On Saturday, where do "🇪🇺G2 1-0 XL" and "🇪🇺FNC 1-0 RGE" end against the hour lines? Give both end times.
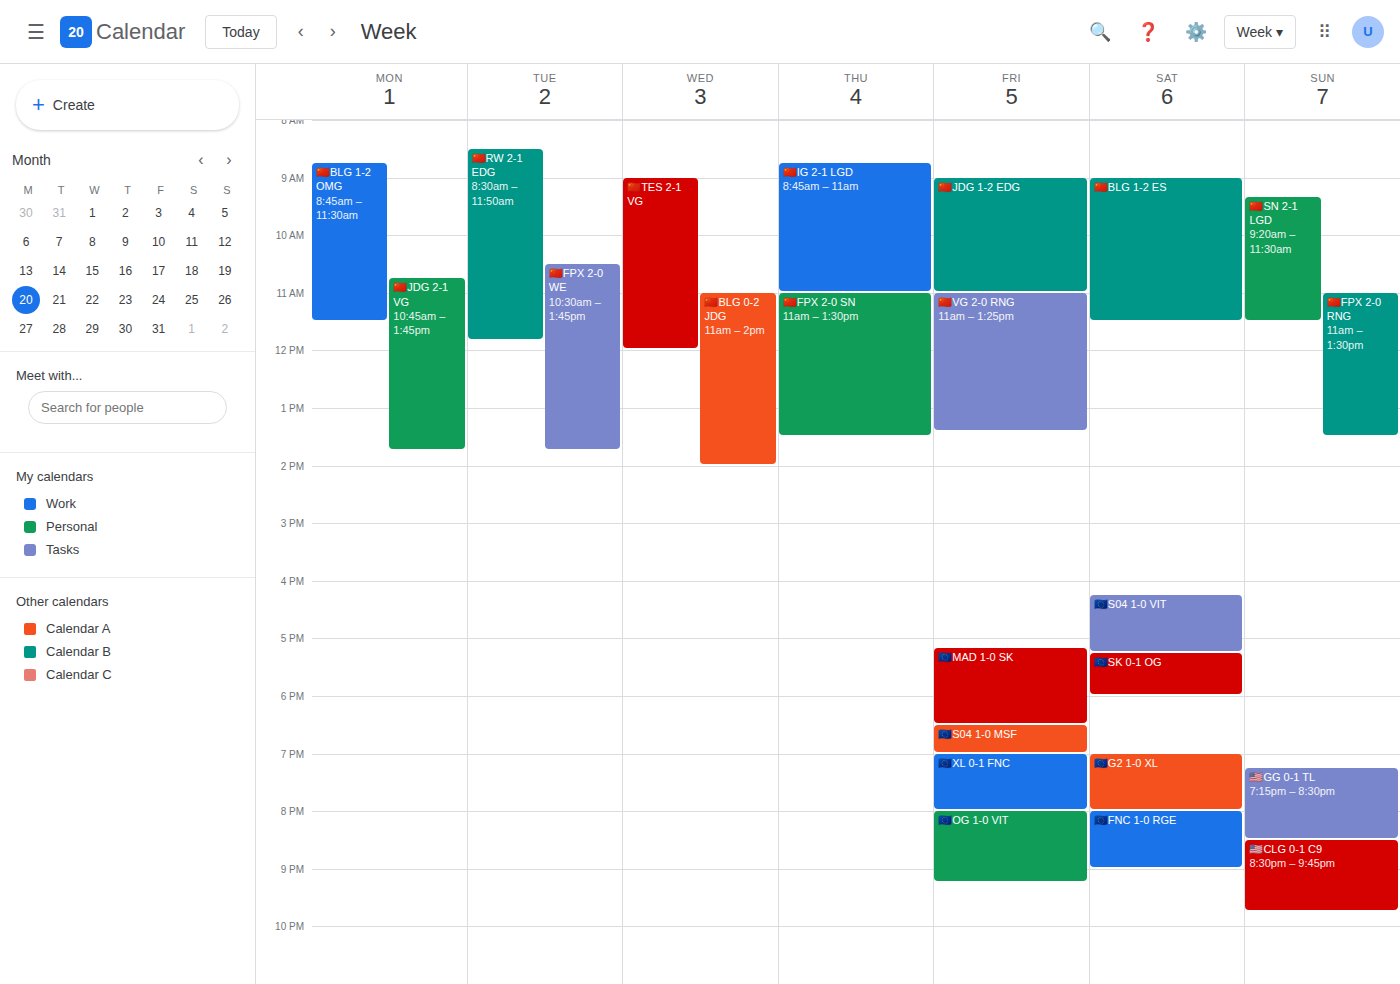
"🇪🇺G2 1-0 XL": 8:00 PM, exactly on the 8 PM line. "🇪🇺FNC 1-0 RGE": 9:00 PM, exactly on the 9 PM line.